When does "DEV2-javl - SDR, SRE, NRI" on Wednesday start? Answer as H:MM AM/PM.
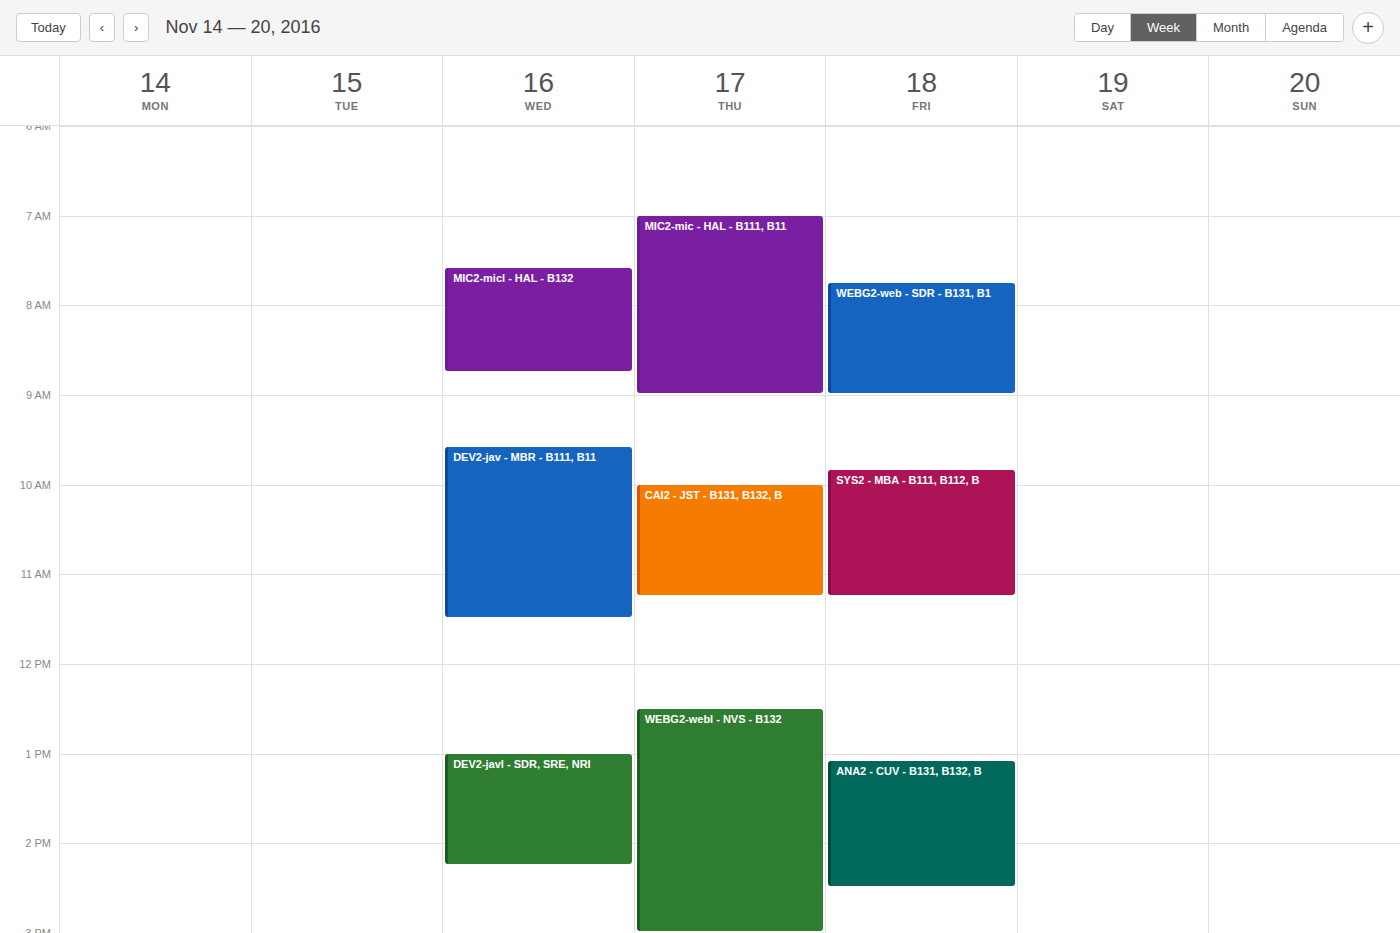
1:00 PM